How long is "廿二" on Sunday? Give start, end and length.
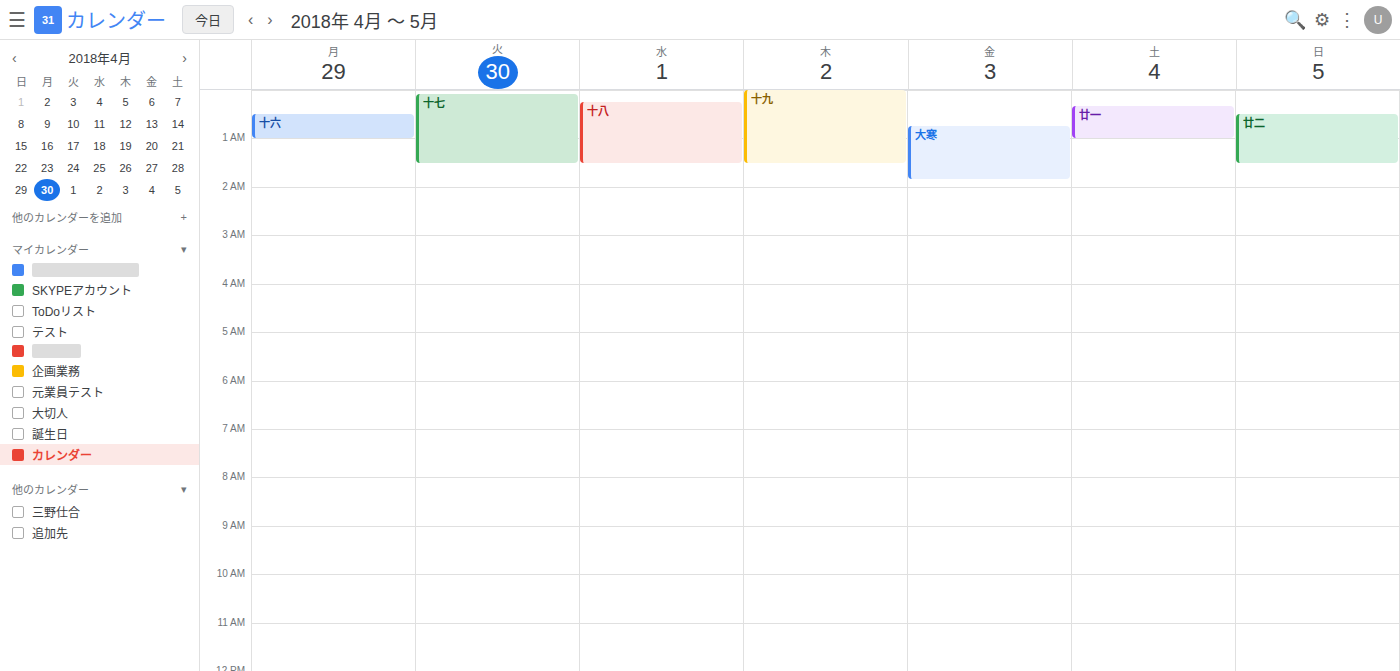
12:30 AM to 1:30 AM, 1 hour